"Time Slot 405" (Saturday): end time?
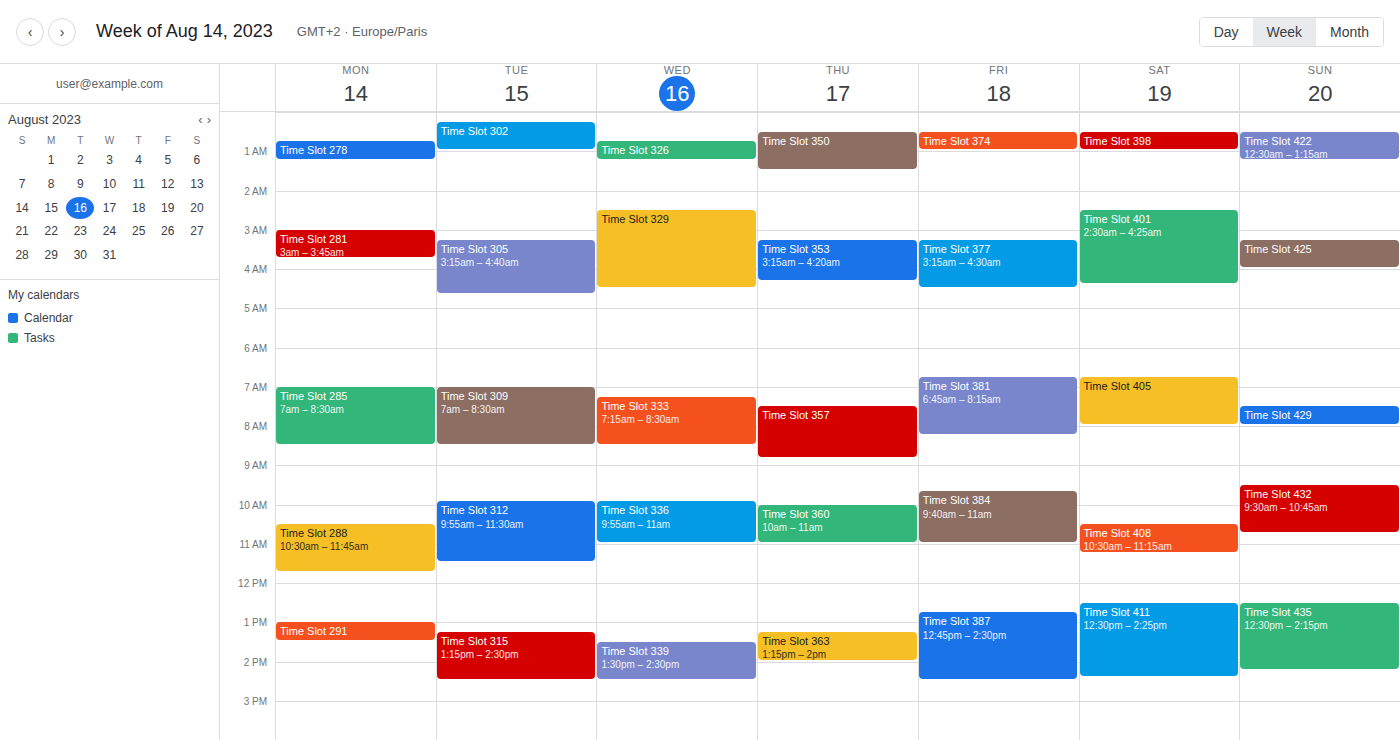
08:00